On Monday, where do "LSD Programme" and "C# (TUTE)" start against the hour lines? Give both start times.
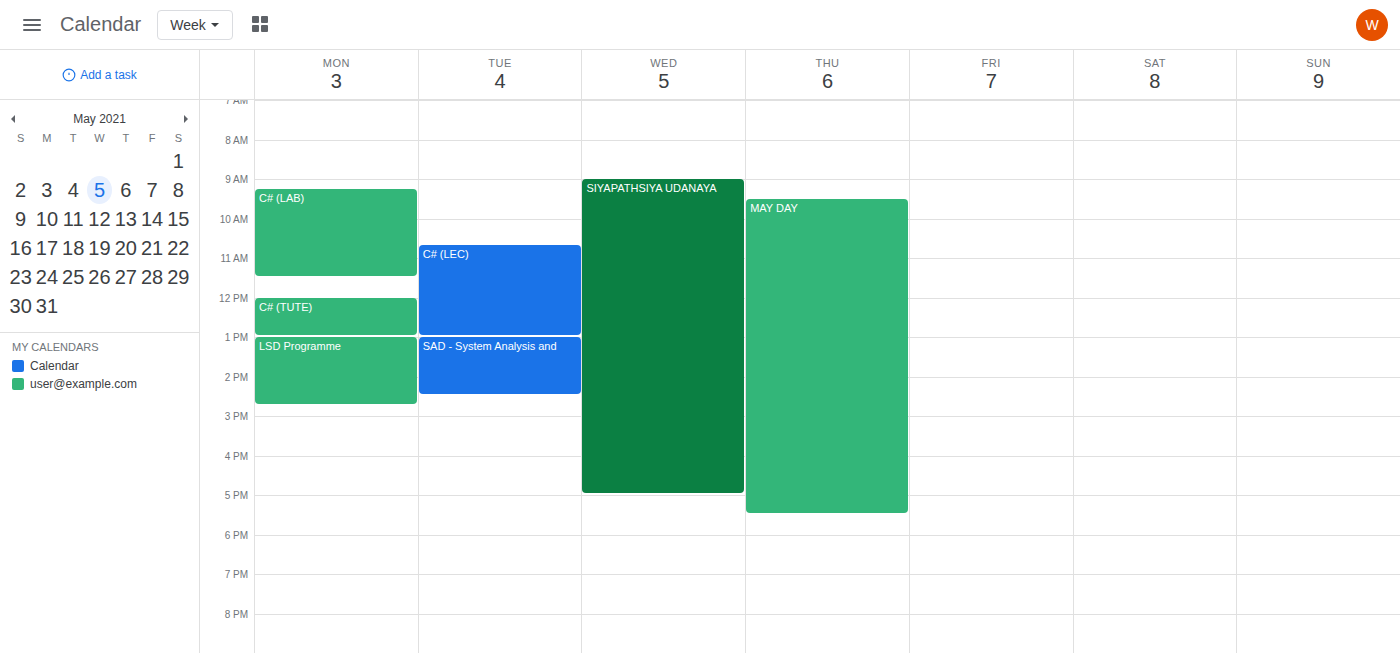
"LSD Programme": 1:00 PM, exactly on the 1 PM line. "C# (TUTE)": 12:00 PM, exactly on the 12 PM line.